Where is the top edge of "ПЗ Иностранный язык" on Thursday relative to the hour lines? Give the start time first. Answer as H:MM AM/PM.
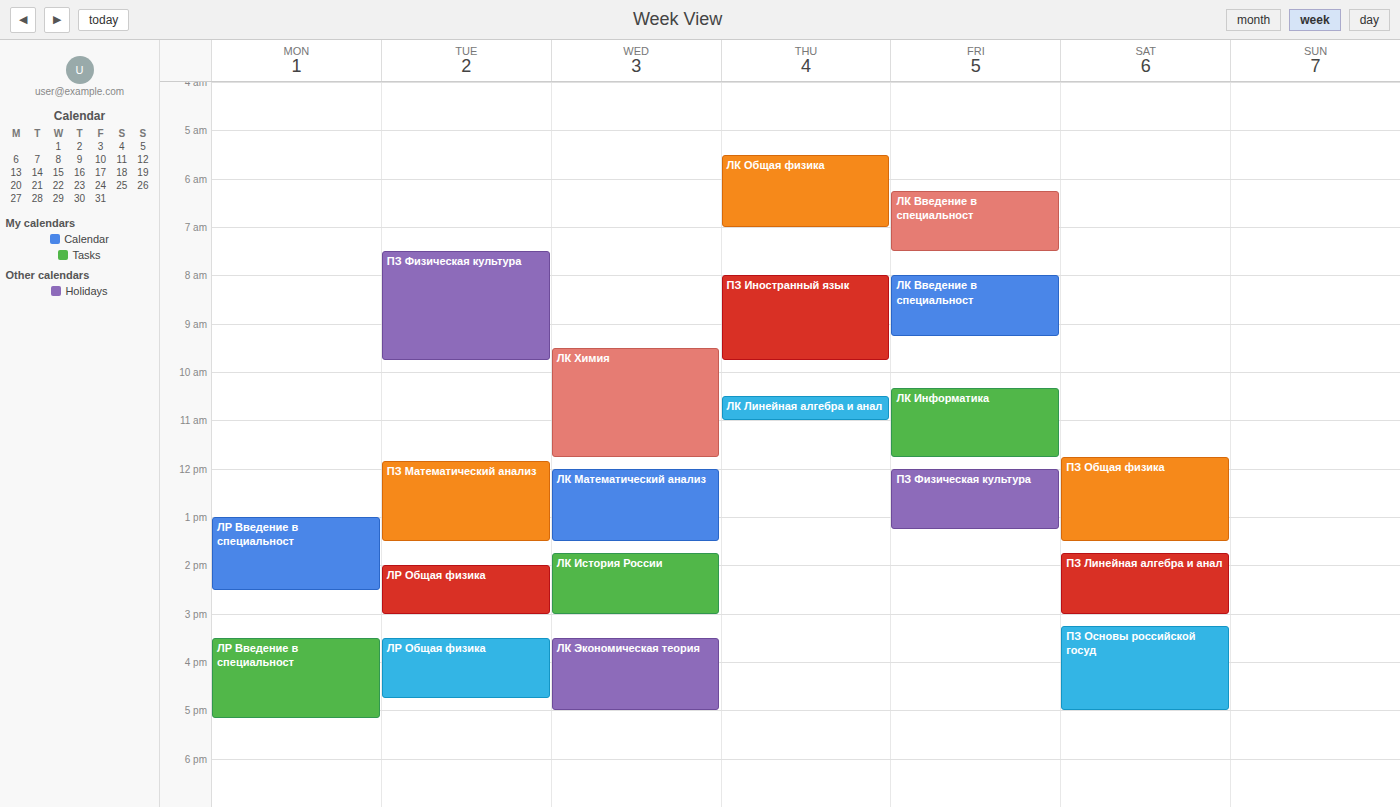
8:00 AM -- exactly on the 8 AM line.